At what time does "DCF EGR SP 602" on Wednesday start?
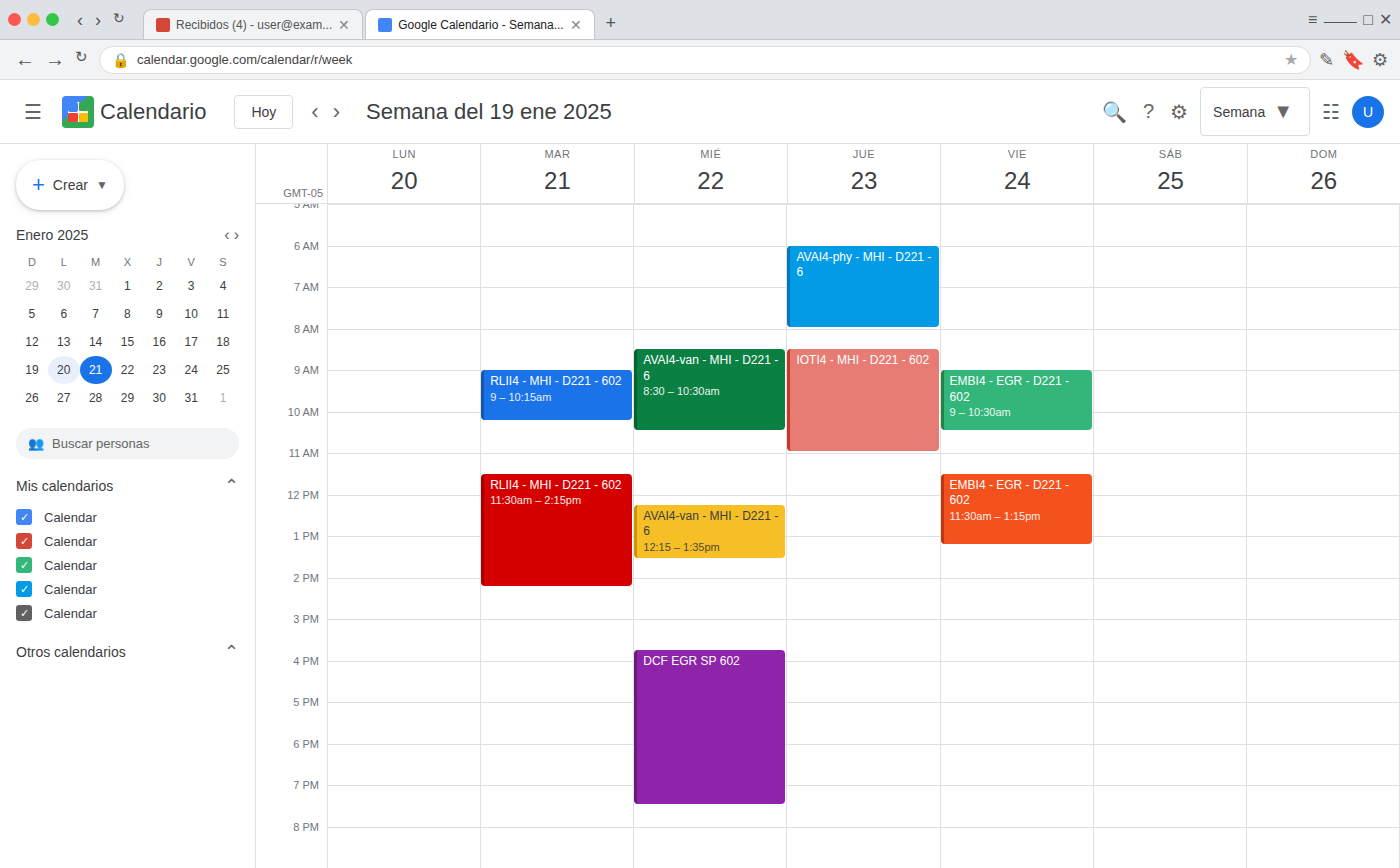
3:45 PM